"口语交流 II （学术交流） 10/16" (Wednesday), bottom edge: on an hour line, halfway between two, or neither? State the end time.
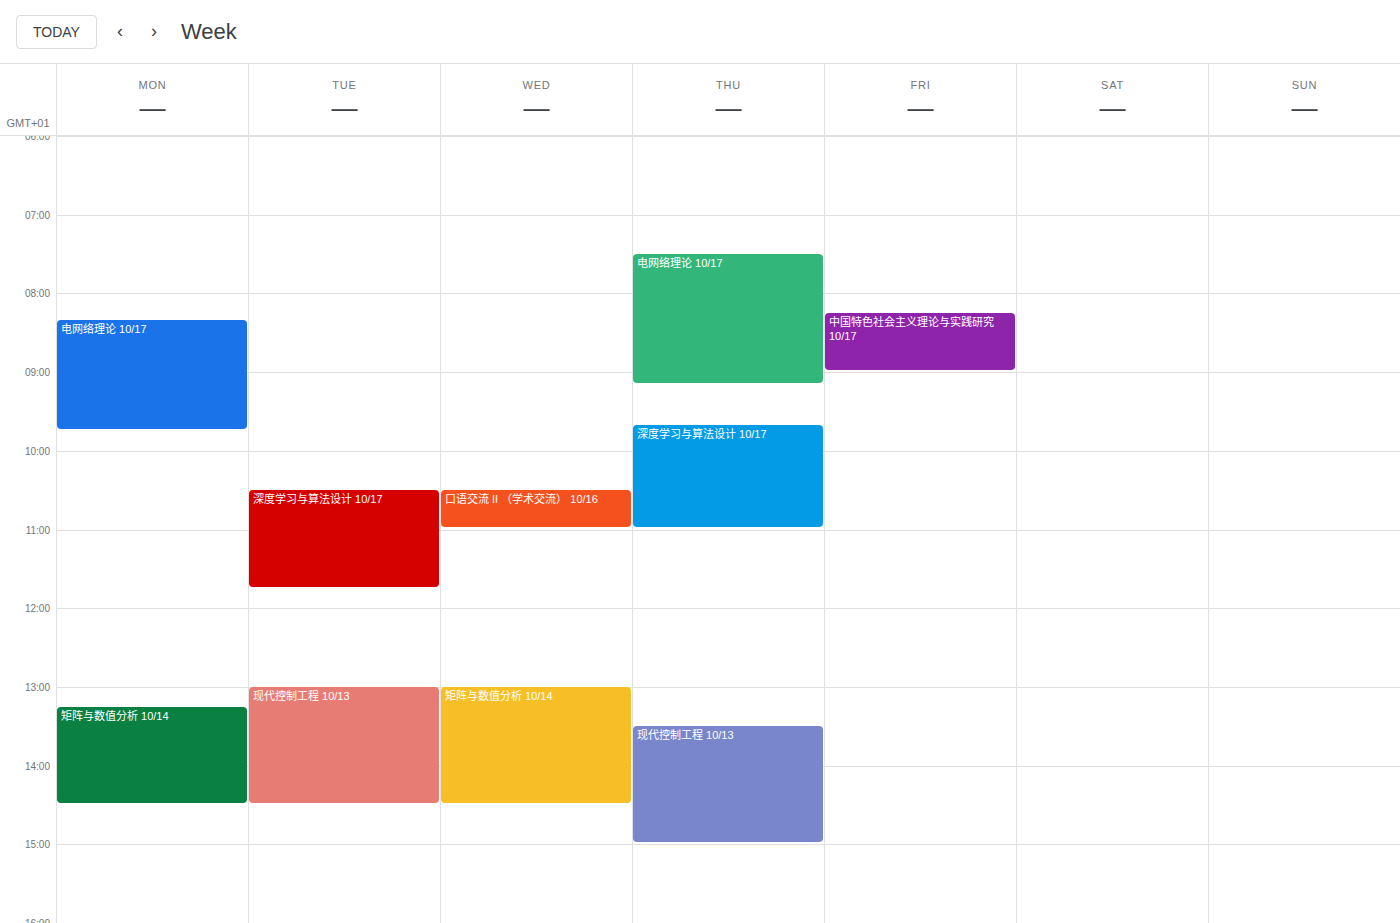
11:00 AM -- exactly on the 11 AM line.